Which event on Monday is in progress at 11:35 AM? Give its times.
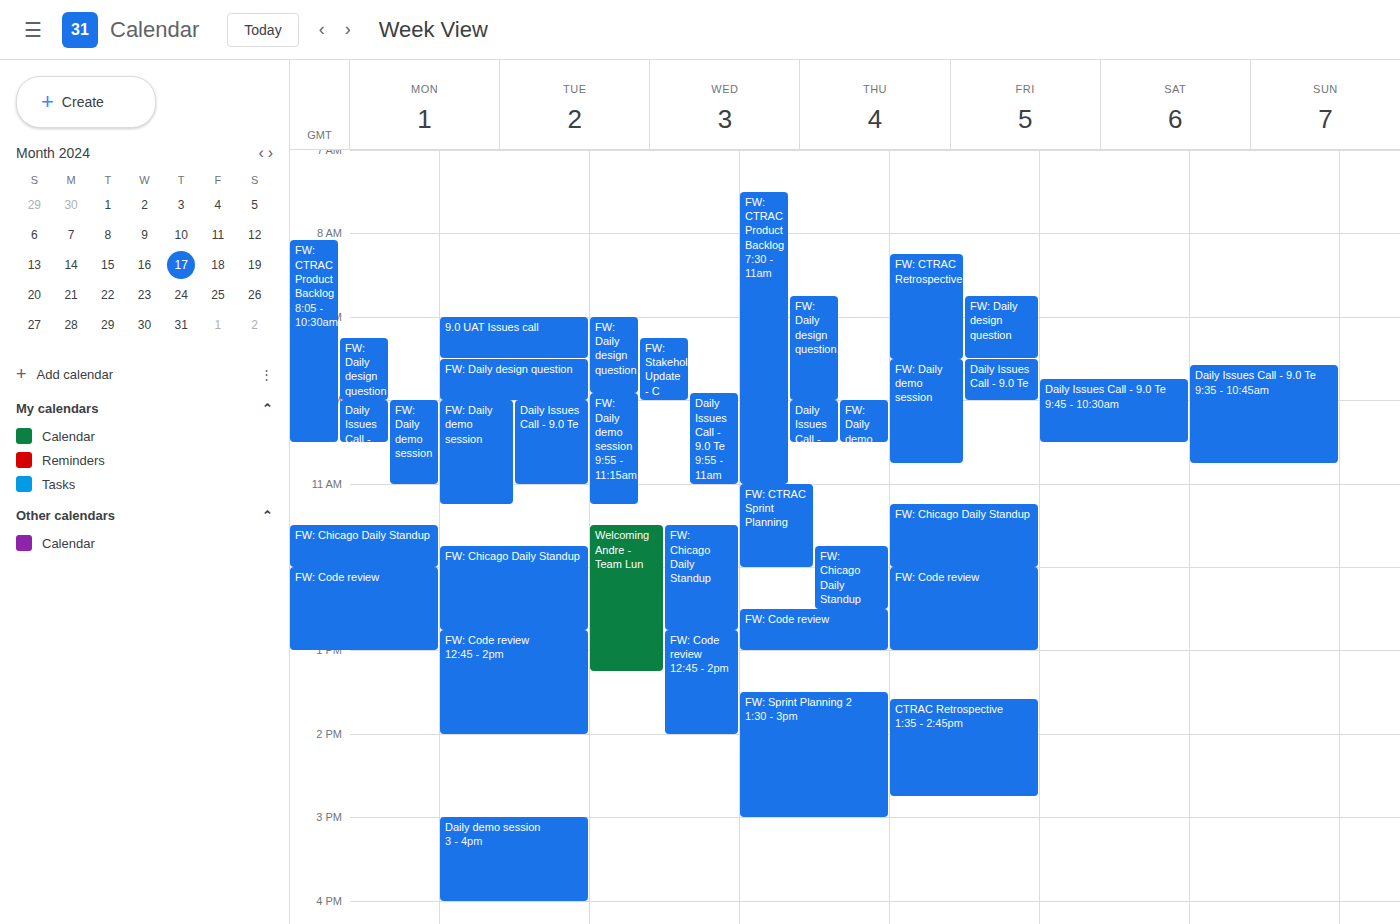
"FW: Chicago Daily Standup", 11:30 AM to 12:00 PM